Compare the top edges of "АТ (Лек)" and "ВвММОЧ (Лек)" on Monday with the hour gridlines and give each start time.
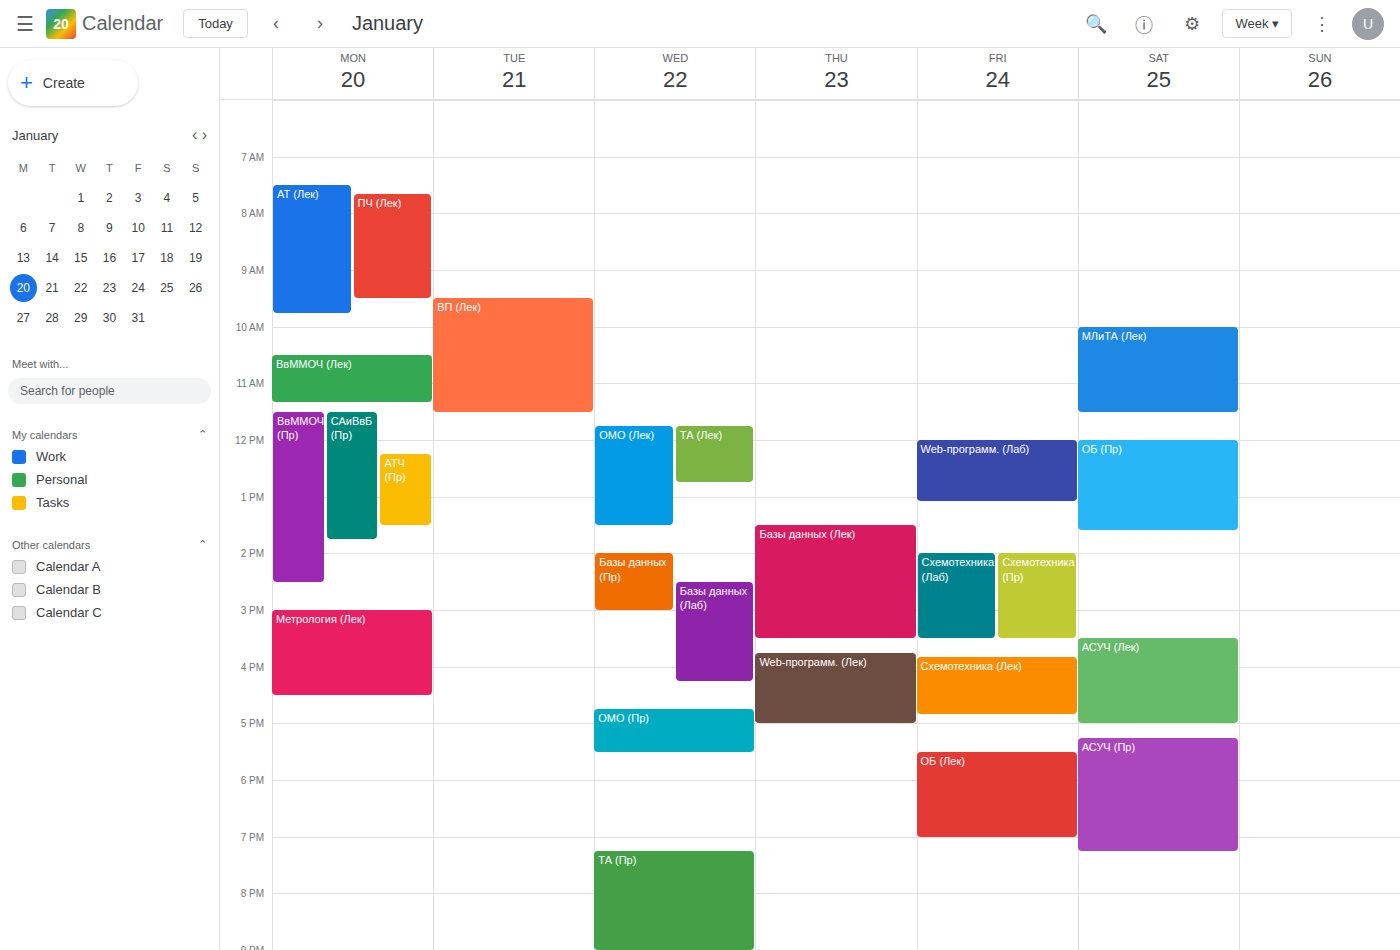
"АТ (Лек)": 7:30 AM, halfway between the 7 AM and 8 AM lines. "ВвММОЧ (Лек)": 10:30 AM, halfway between the 10 AM and 11 AM lines.